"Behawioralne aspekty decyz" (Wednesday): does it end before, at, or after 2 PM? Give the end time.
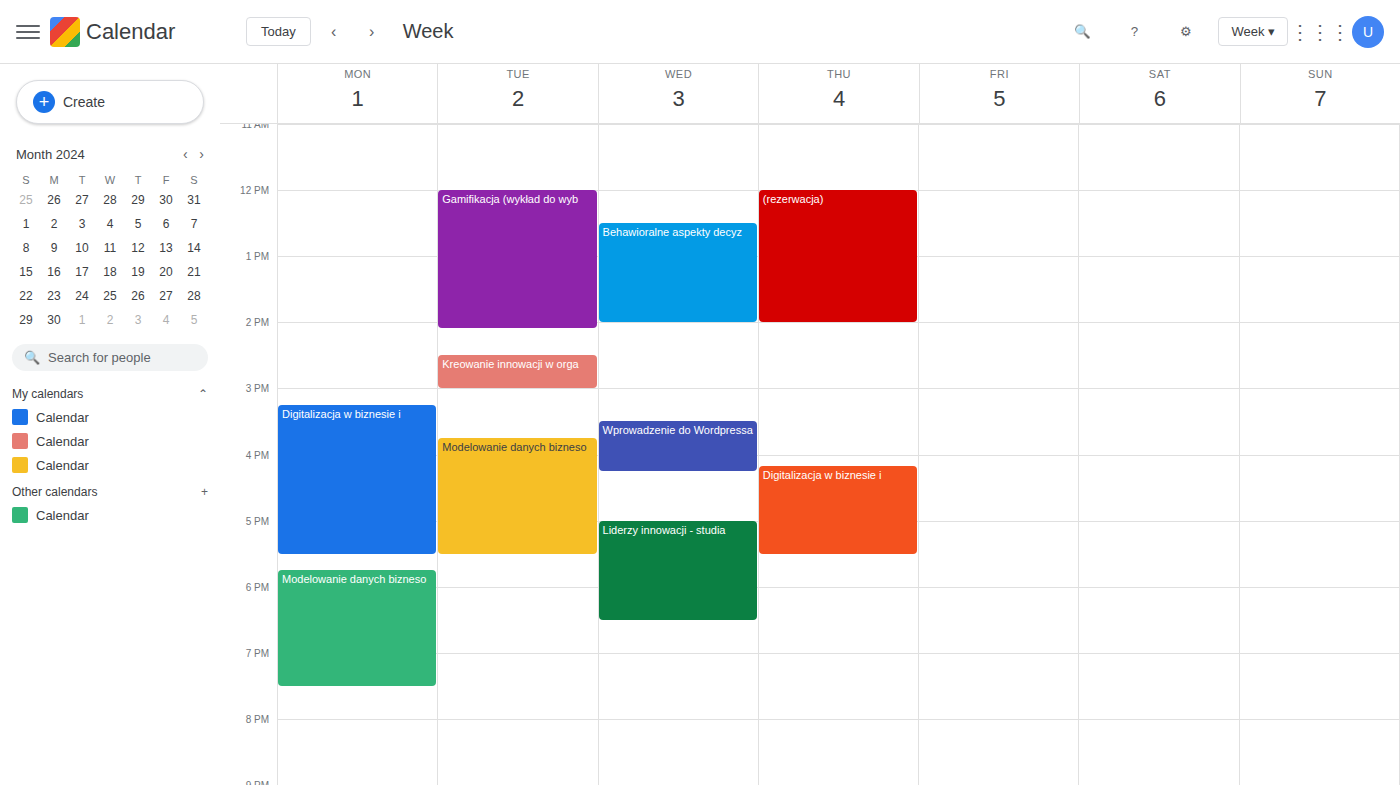
2:00 PM -- exactly at 2 PM, on the 2 PM line.